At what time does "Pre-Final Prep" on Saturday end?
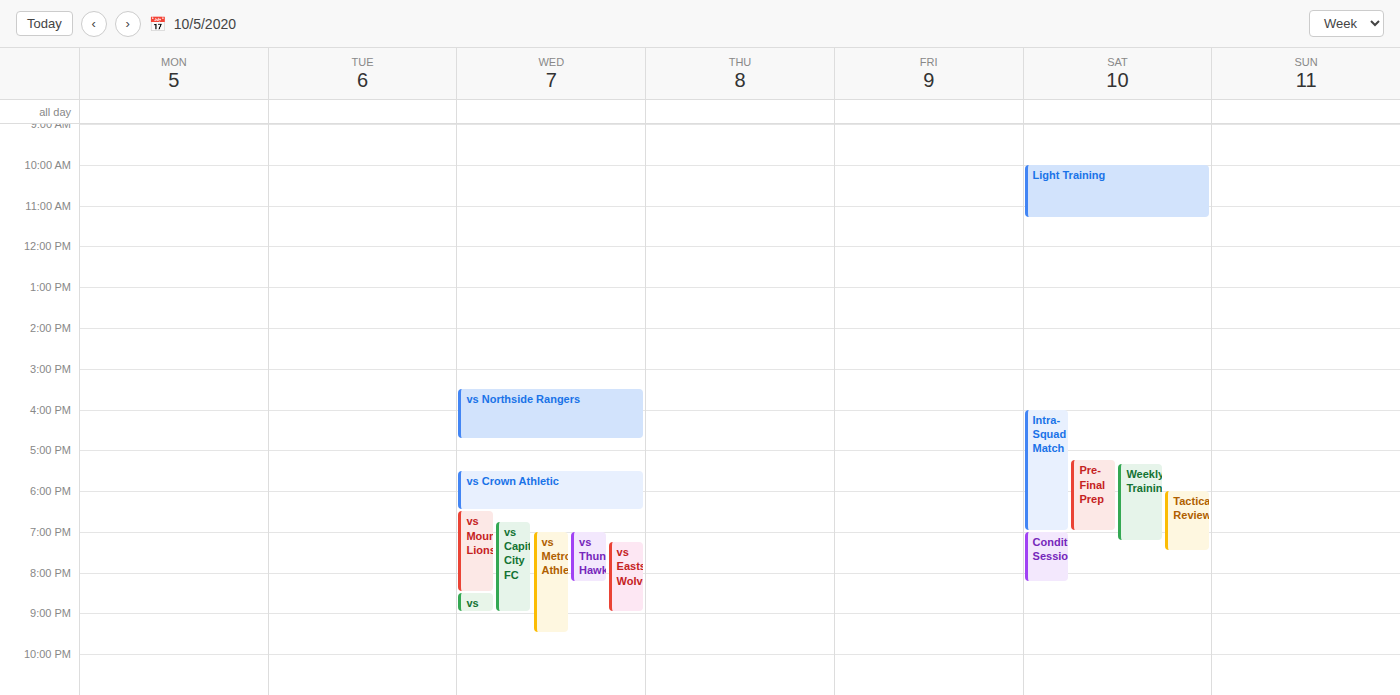
7:00 PM